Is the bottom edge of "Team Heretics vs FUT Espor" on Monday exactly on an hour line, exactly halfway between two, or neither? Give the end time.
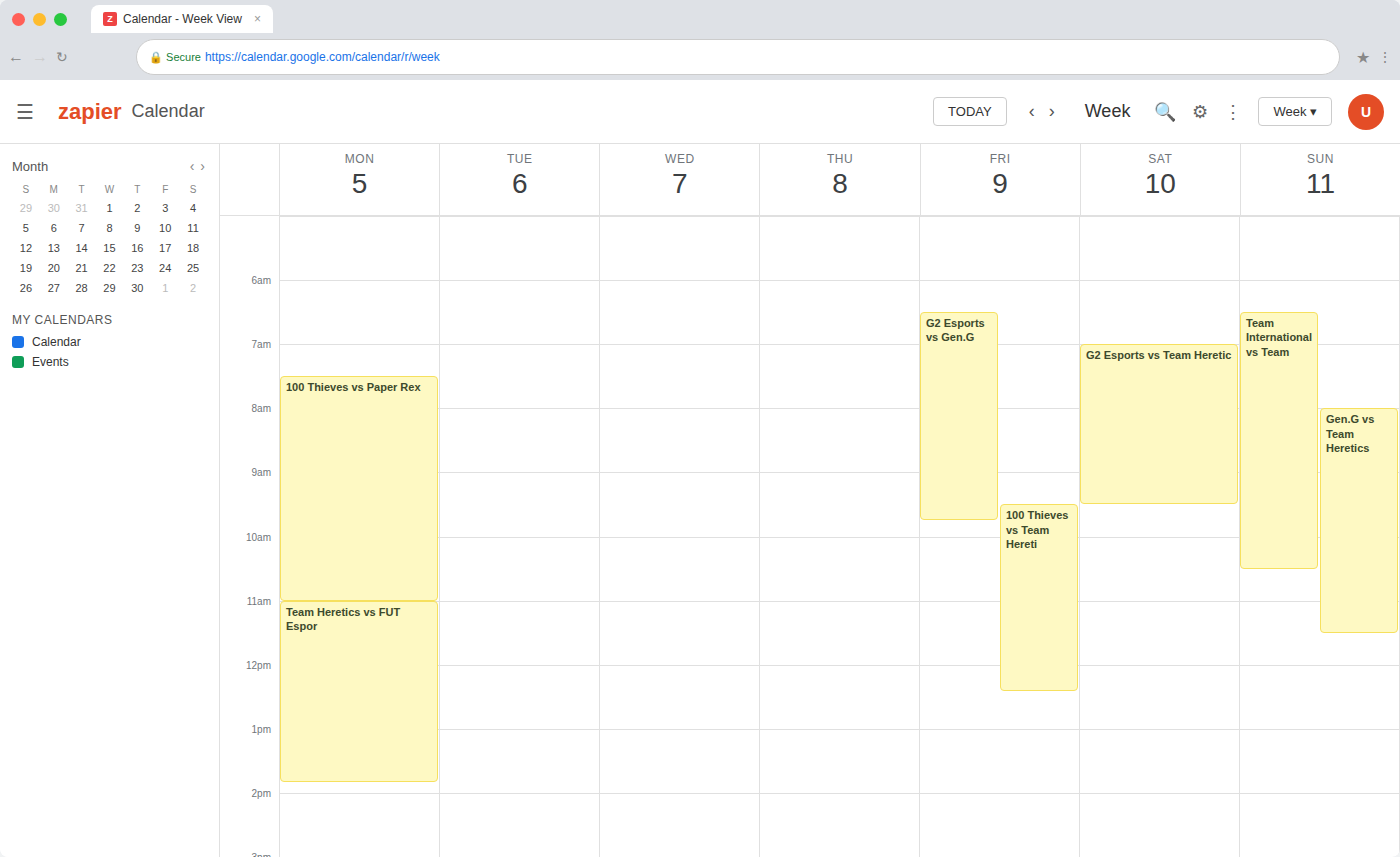
1:50 PM -- neither: 50 minutes below the 1 PM line and 10 minutes above the 2 PM line.